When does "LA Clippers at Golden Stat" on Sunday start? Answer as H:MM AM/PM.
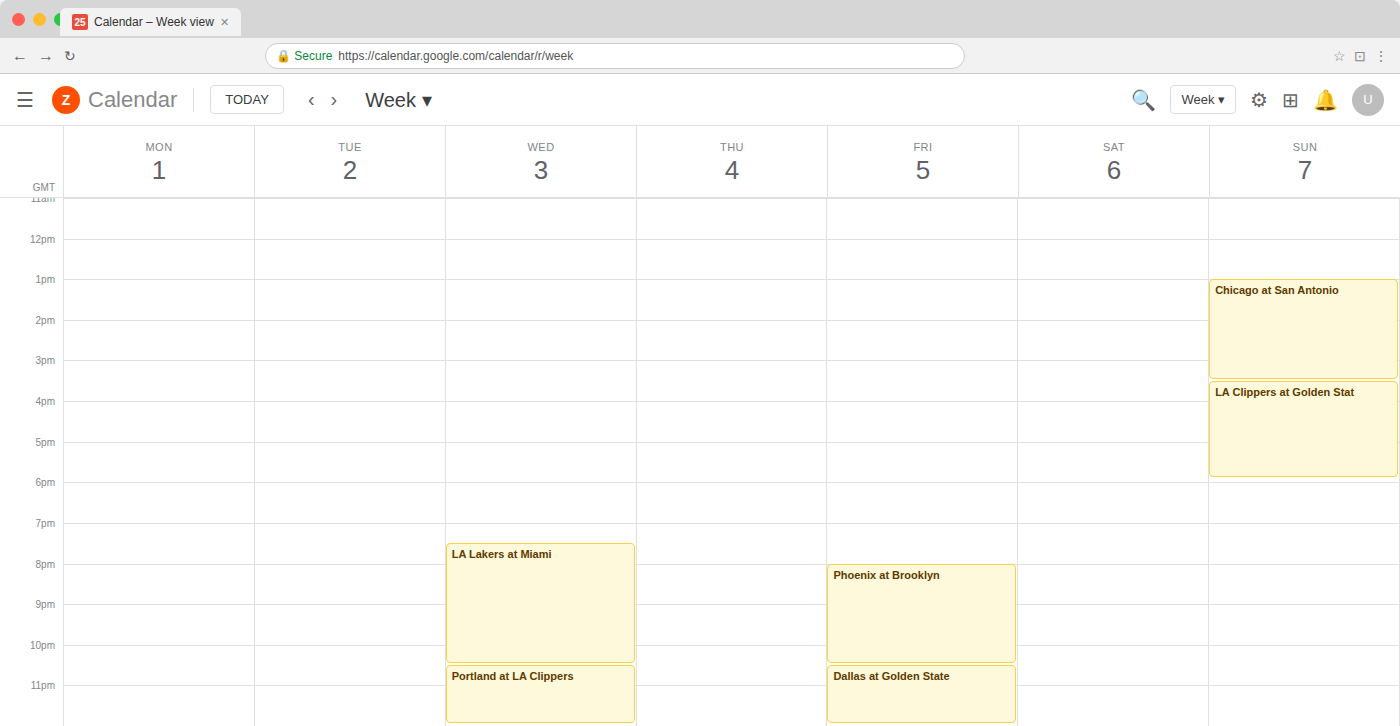
3:30 PM